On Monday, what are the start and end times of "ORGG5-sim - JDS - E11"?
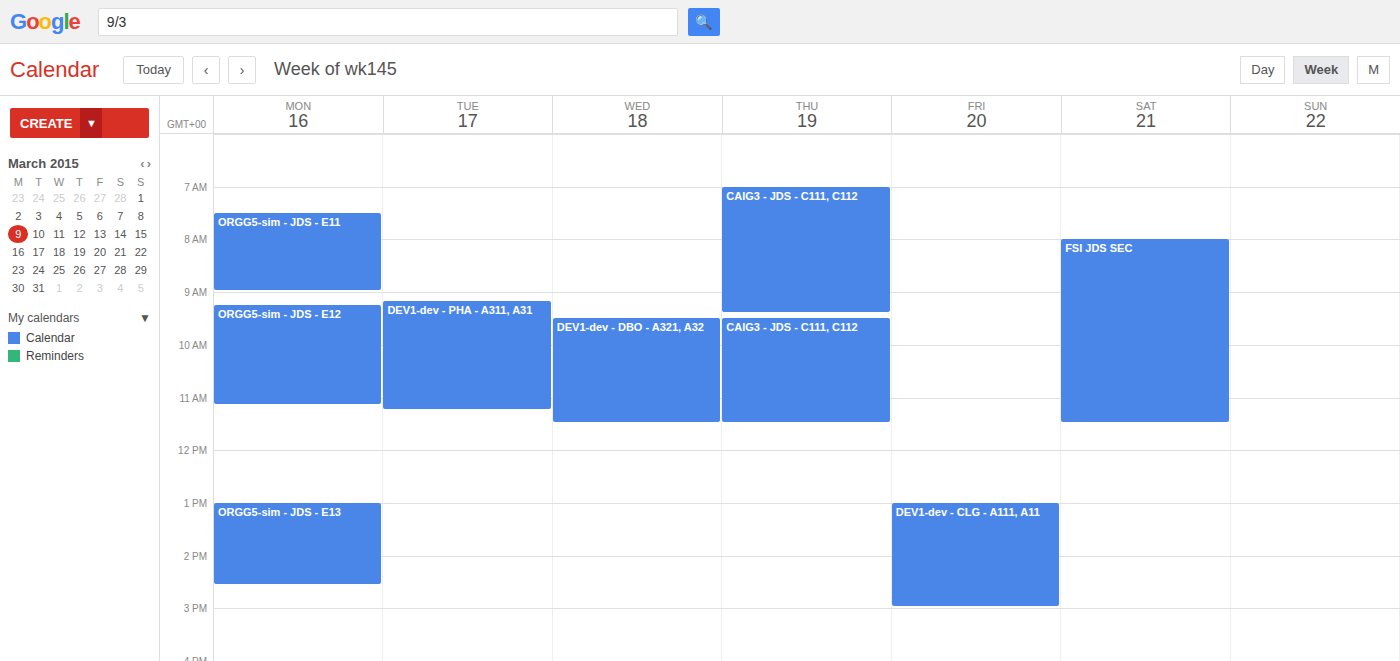
7:30 AM to 9:00 AM